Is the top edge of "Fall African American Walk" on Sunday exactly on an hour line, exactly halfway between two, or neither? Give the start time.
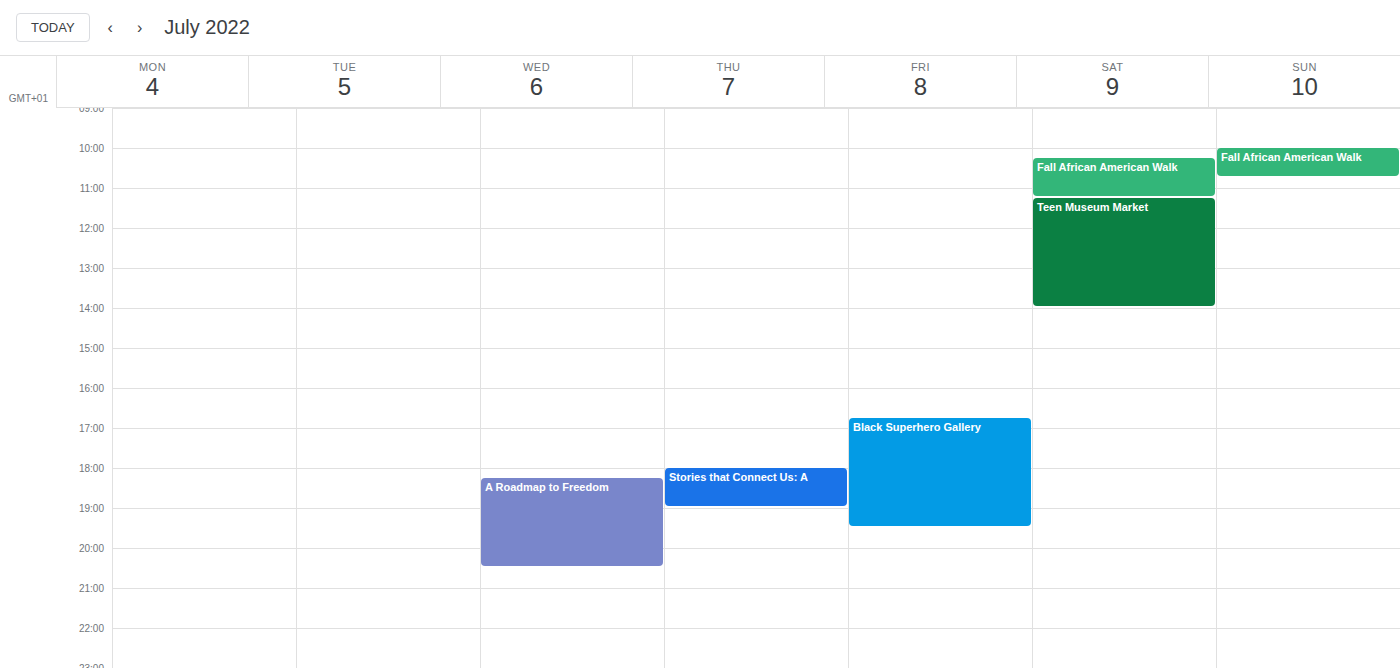
10:00 AM -- exactly on the 10 AM line.